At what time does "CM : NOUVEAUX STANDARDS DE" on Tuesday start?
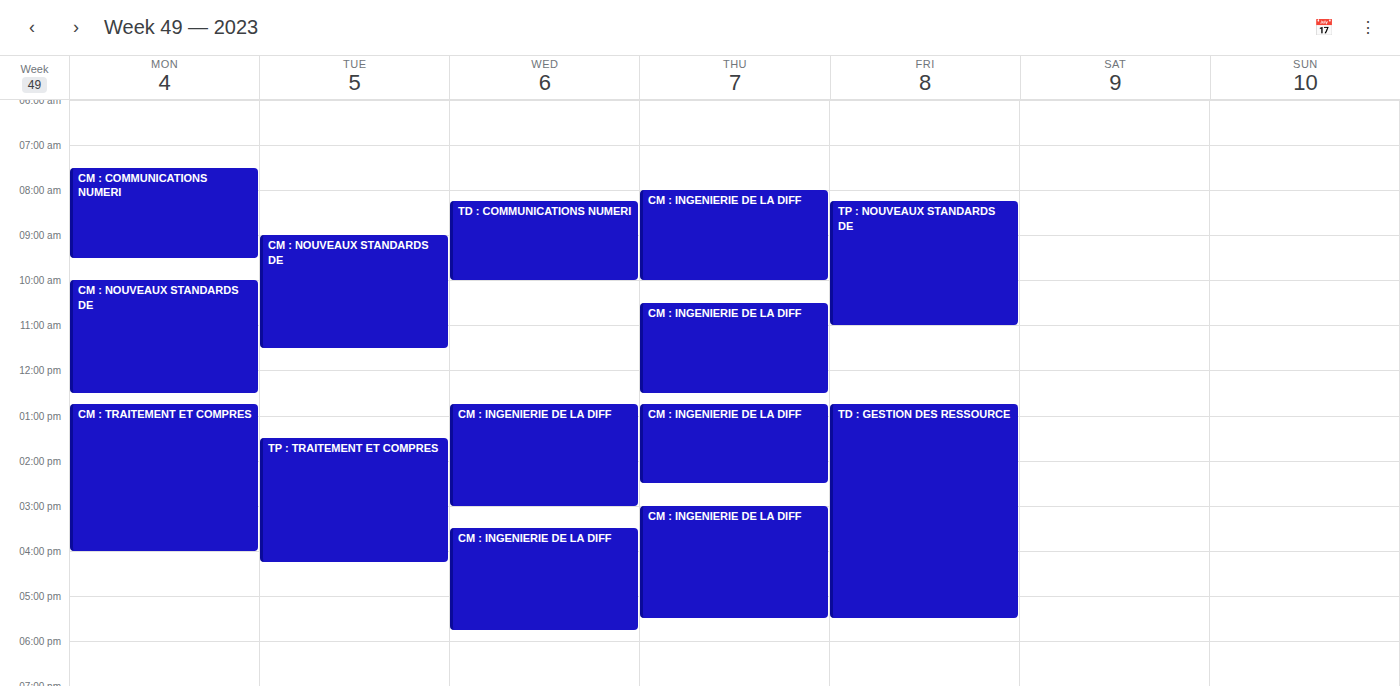
9:00 AM